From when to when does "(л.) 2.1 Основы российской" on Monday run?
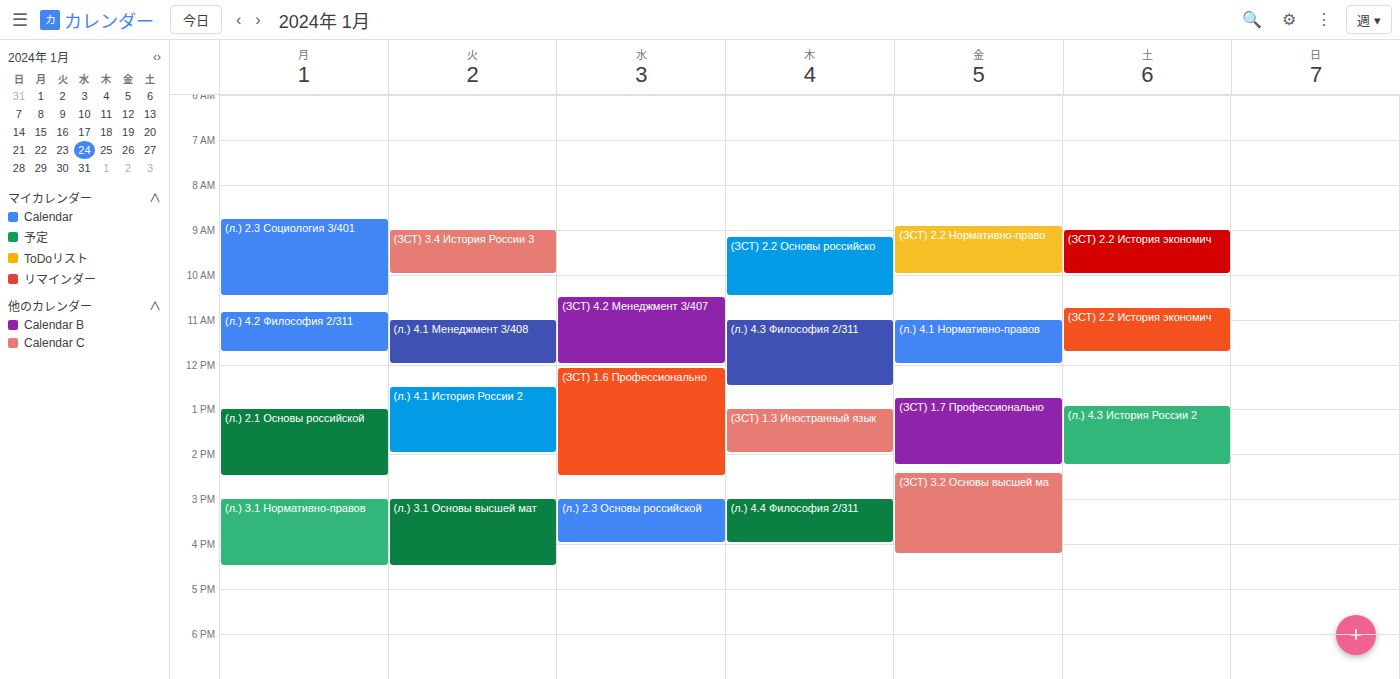
1:00 PM to 2:30 PM